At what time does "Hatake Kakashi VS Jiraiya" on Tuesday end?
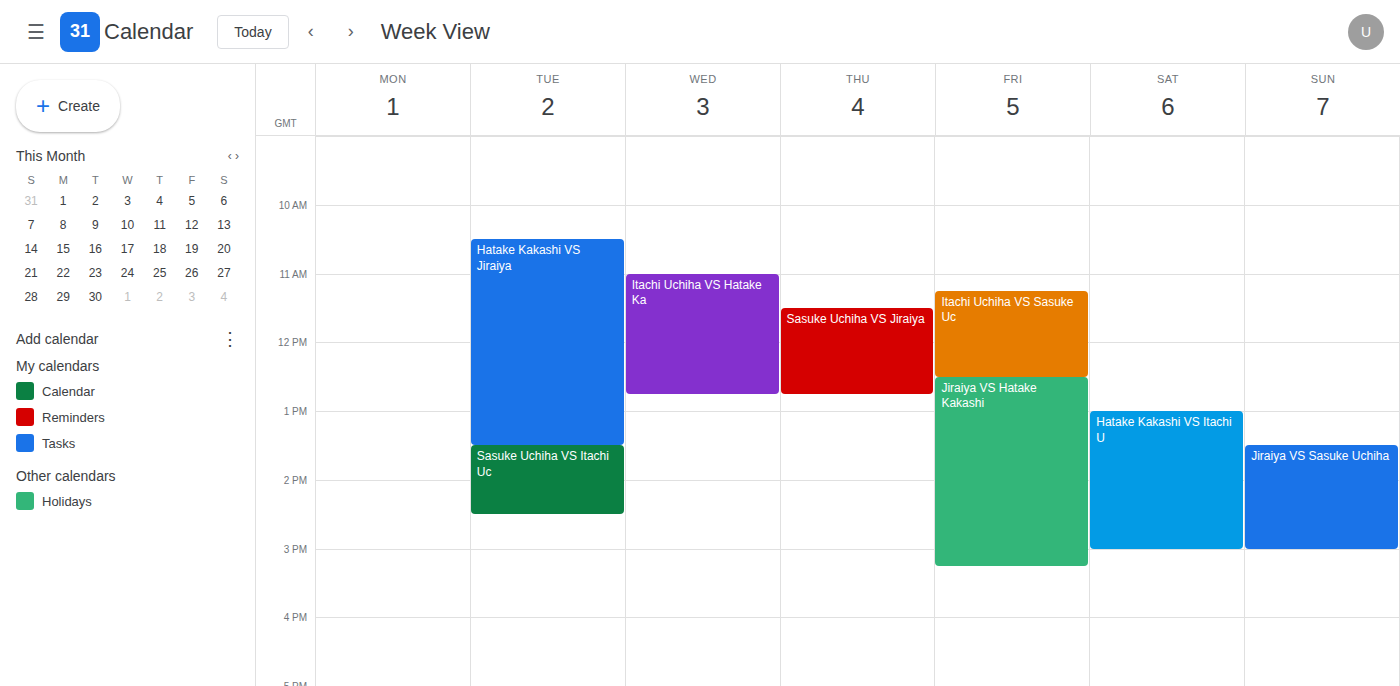
1:30 PM